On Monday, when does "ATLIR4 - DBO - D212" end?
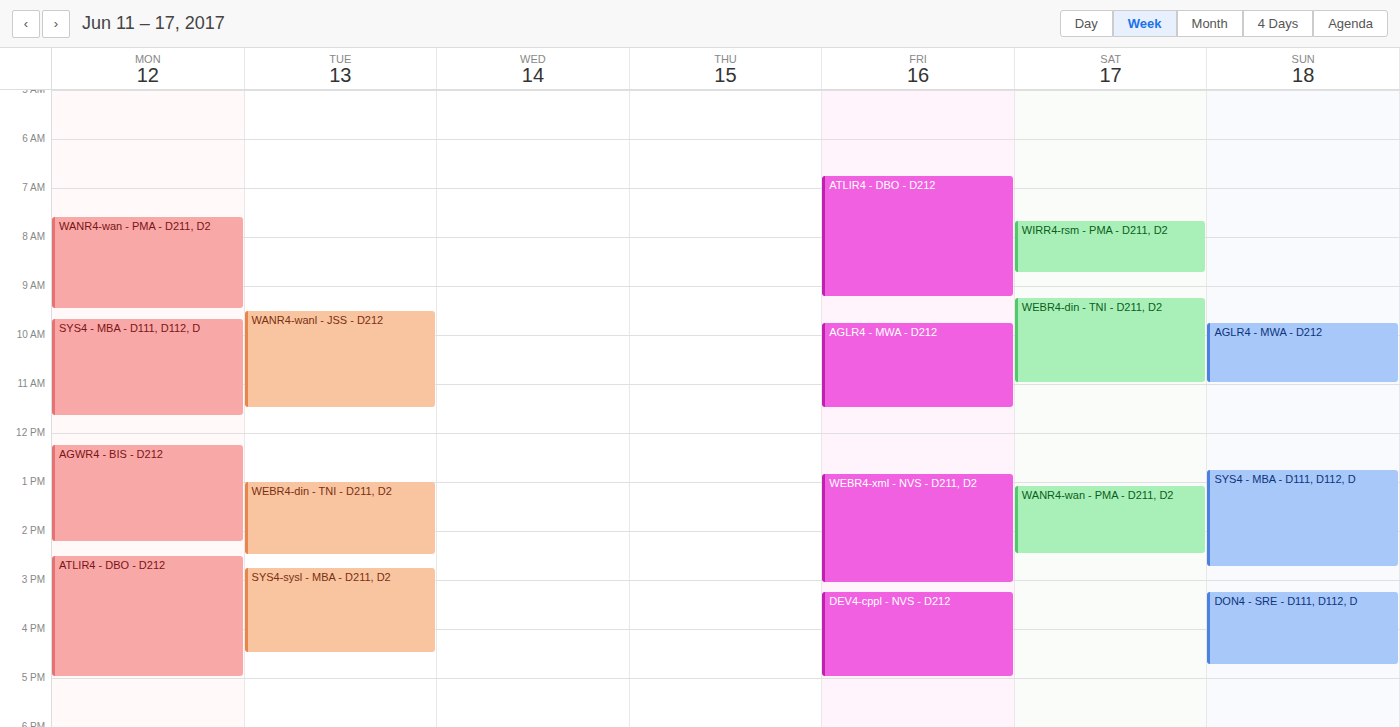
5:00 PM